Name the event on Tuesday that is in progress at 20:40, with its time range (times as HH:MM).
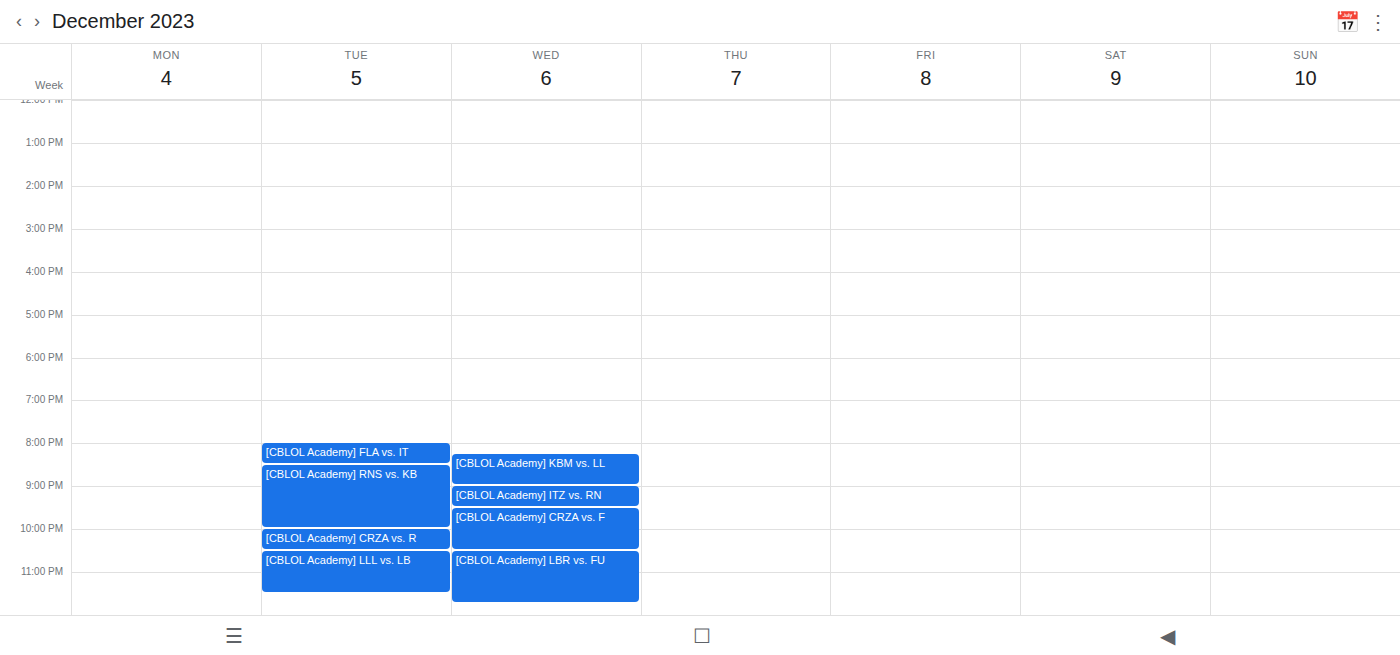
"[CBLOL Academy] RNS vs. KB", 20:30 to 22:00